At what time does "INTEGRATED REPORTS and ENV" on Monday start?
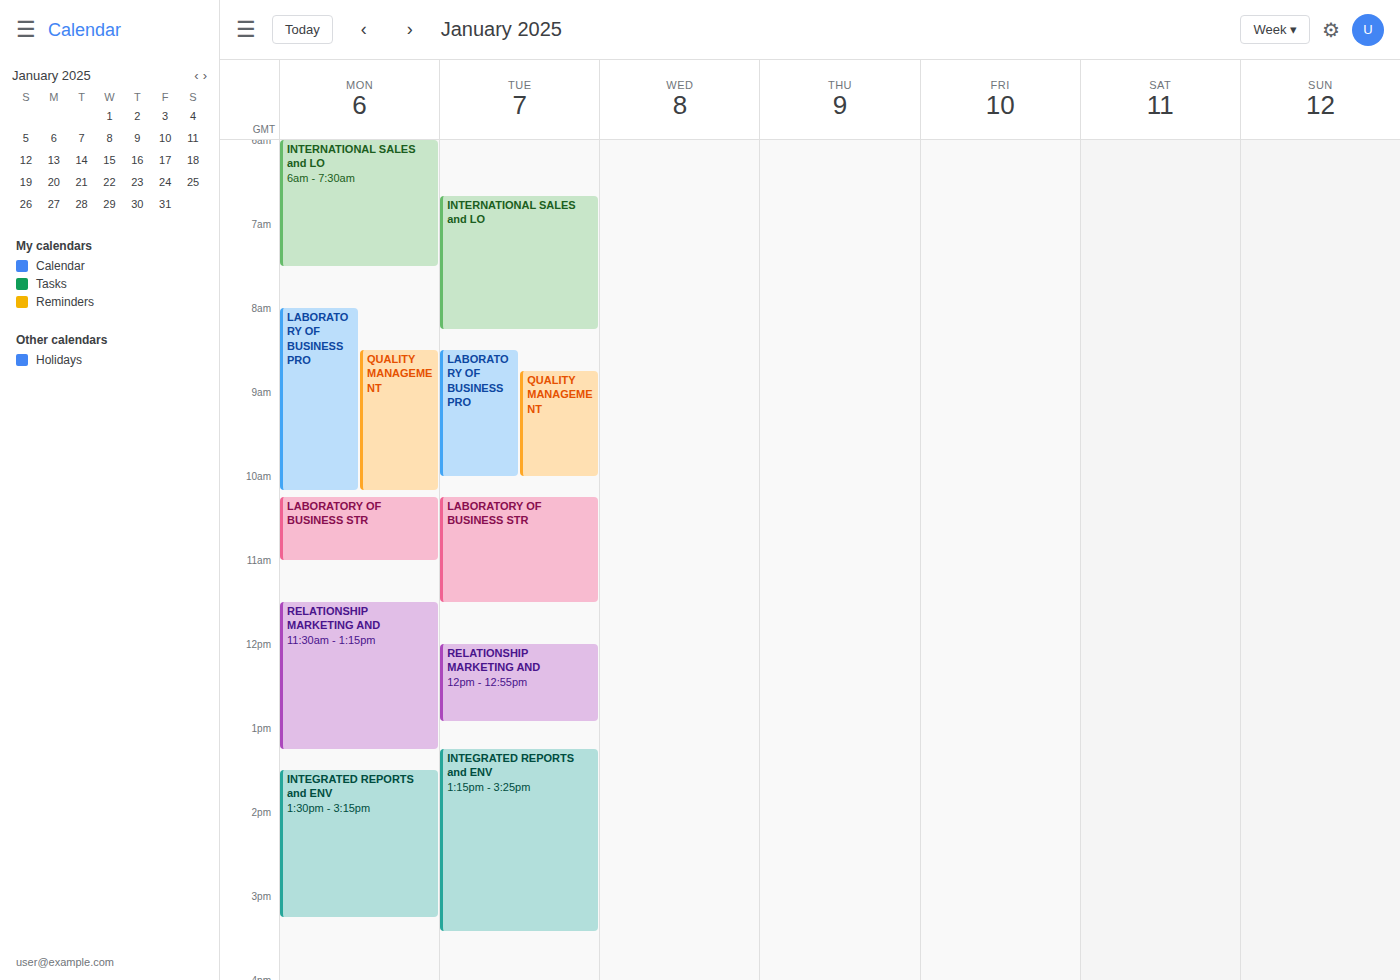
13:30